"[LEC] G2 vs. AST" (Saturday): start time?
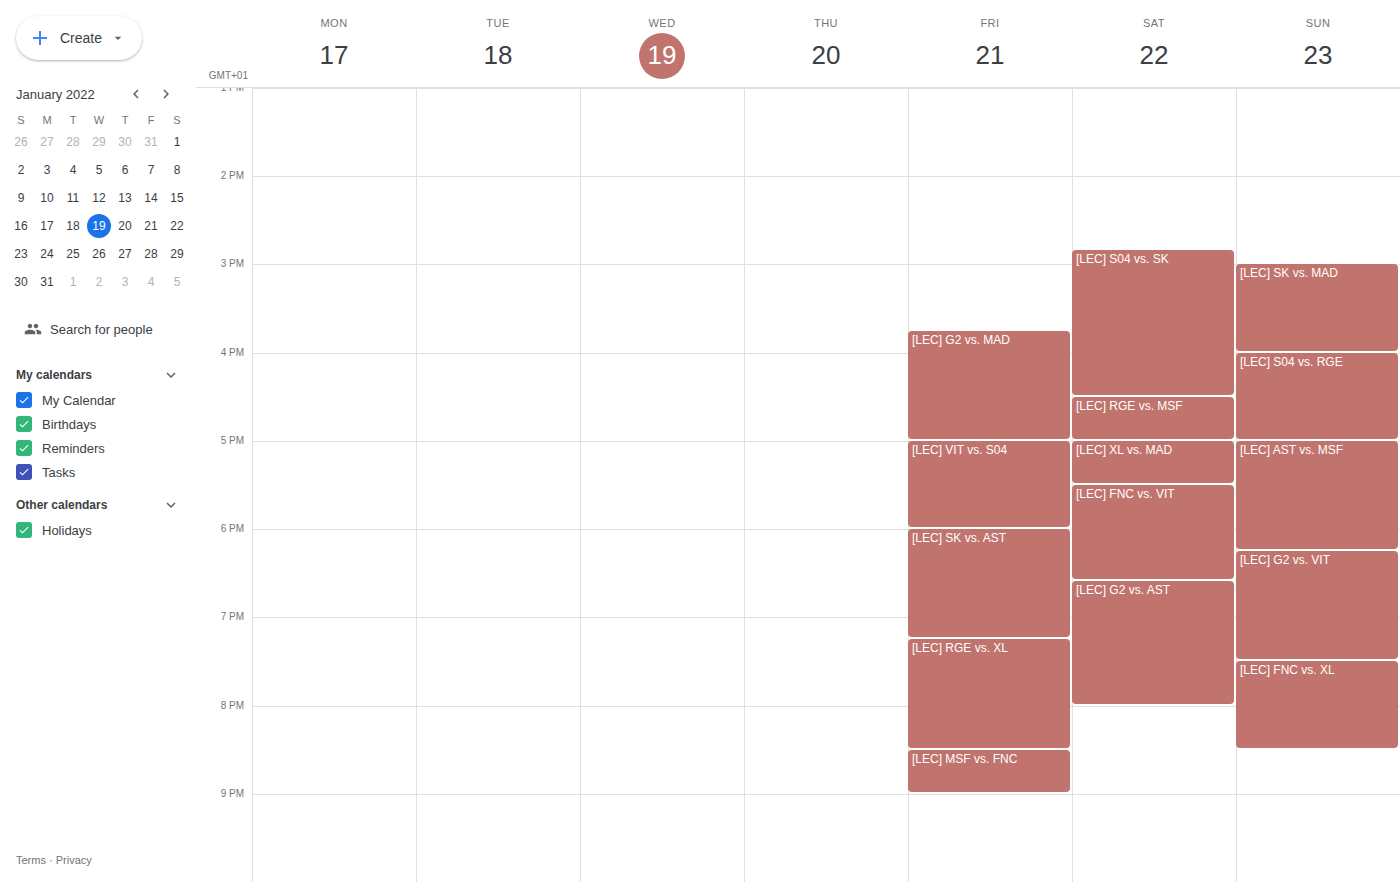
6:35 PM